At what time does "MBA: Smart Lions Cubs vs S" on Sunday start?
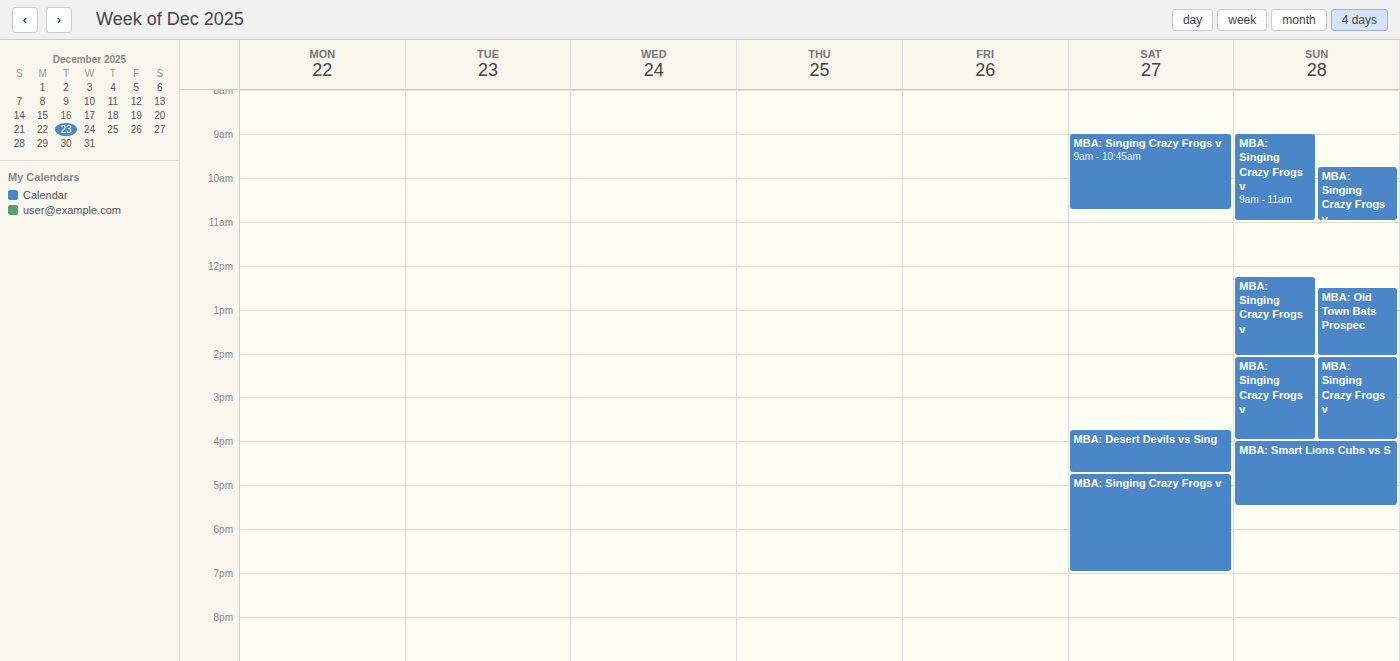
16:00